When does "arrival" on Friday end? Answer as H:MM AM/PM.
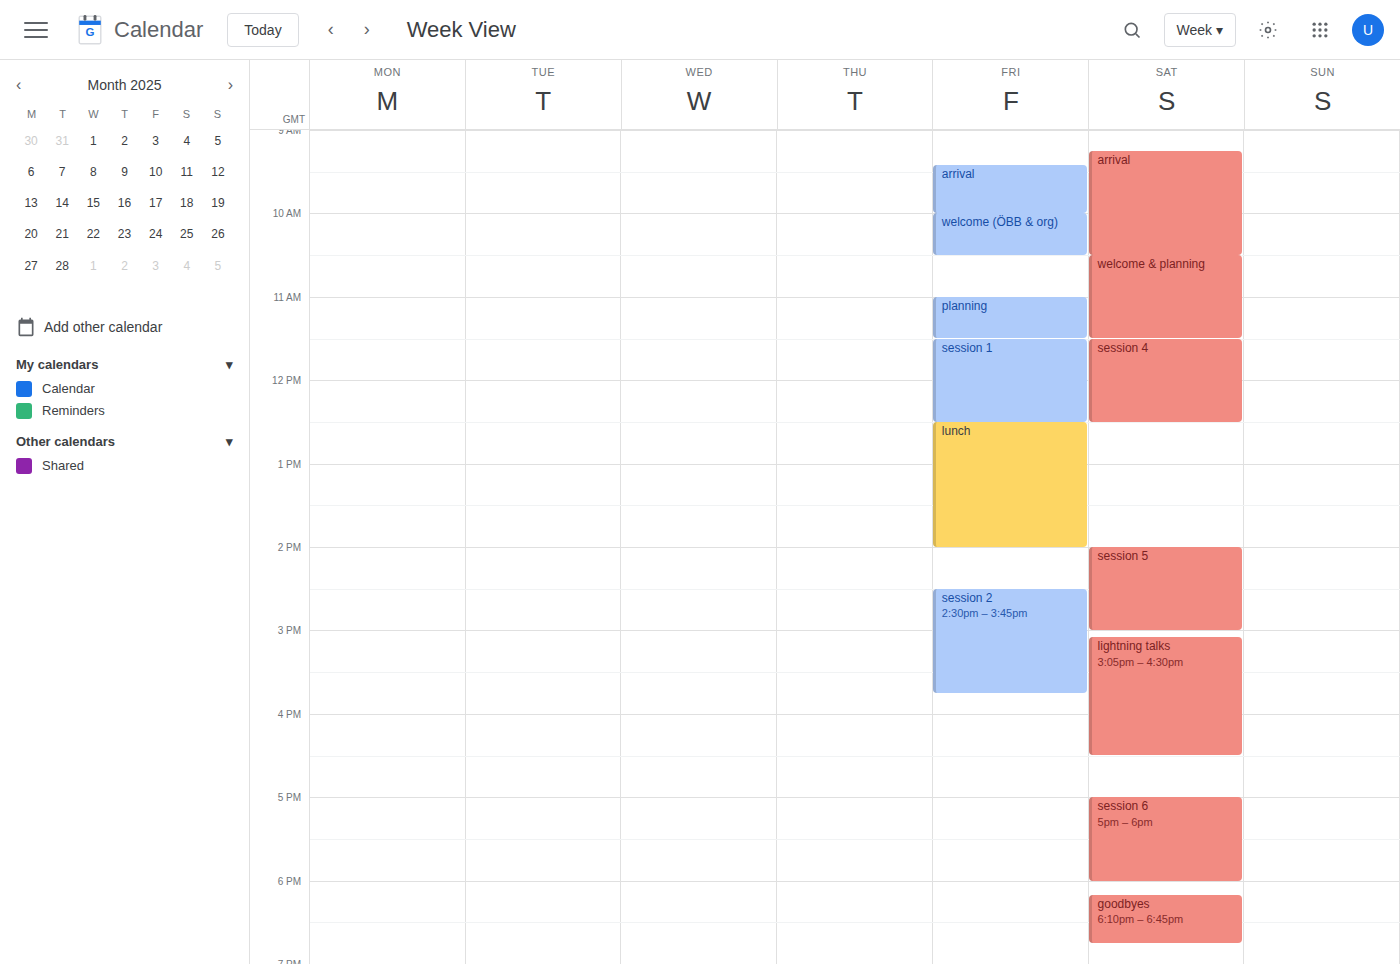
10:00 AM